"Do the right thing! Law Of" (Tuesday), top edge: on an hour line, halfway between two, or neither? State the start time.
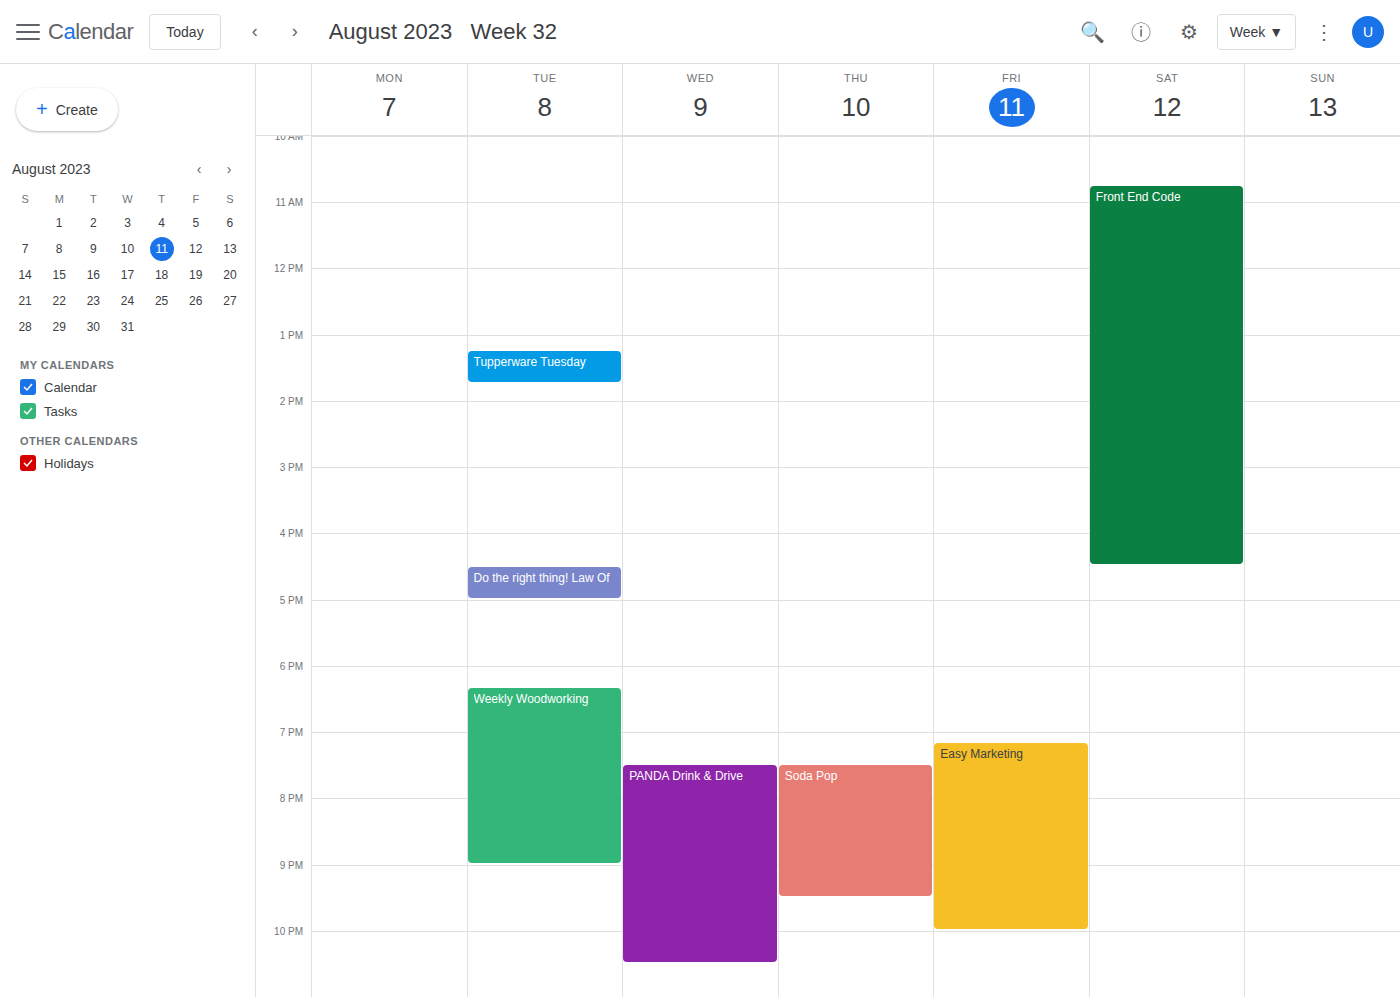
4:30 PM -- halfway between the 4 PM and 5 PM lines.